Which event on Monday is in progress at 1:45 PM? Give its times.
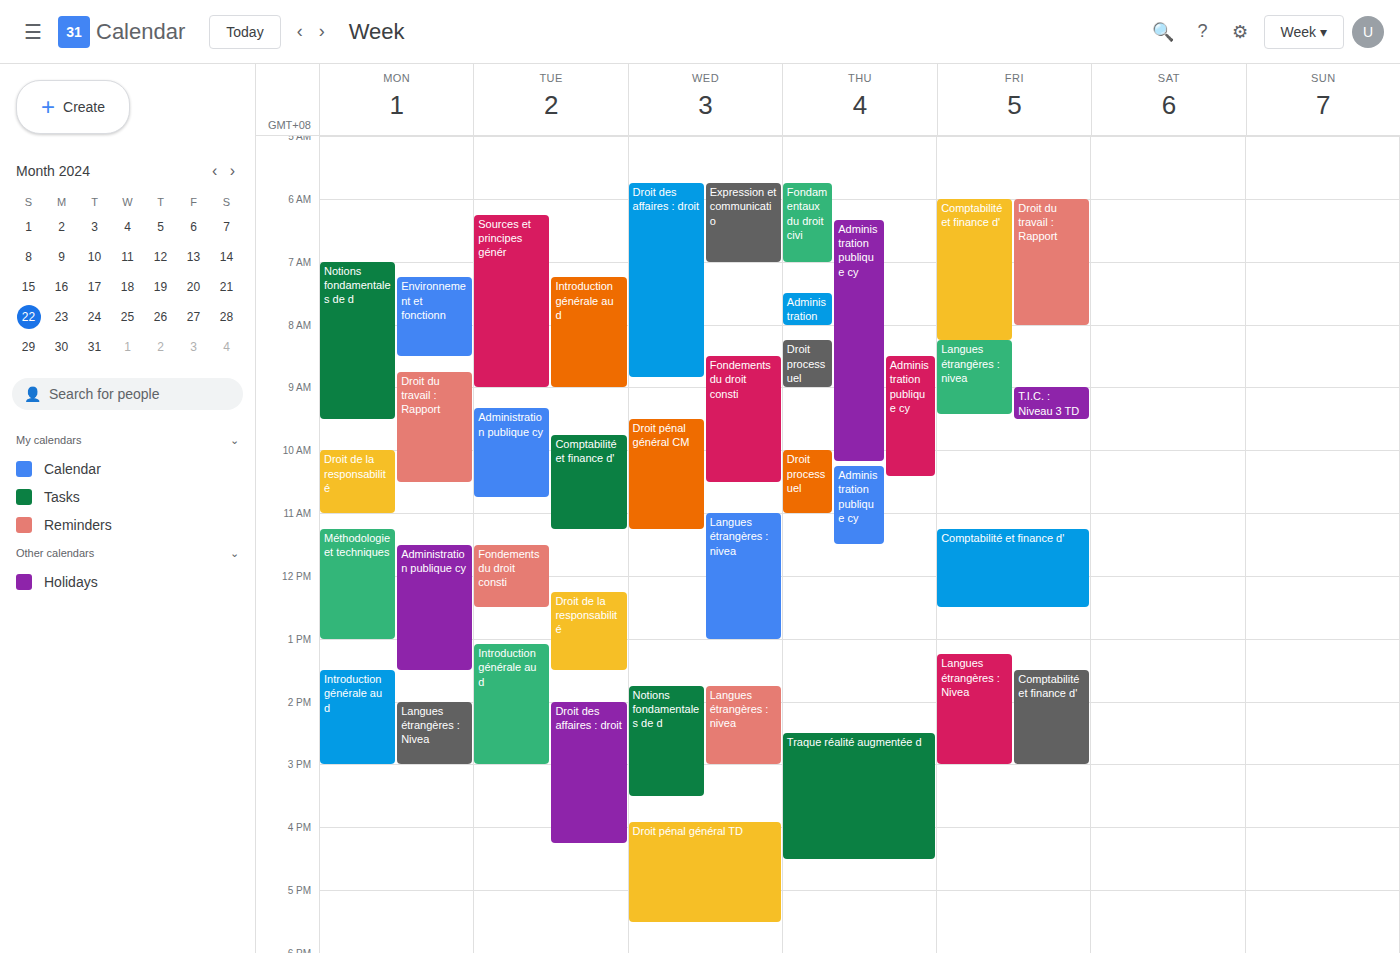
"Introduction générale au d", 1:30 PM to 3:00 PM